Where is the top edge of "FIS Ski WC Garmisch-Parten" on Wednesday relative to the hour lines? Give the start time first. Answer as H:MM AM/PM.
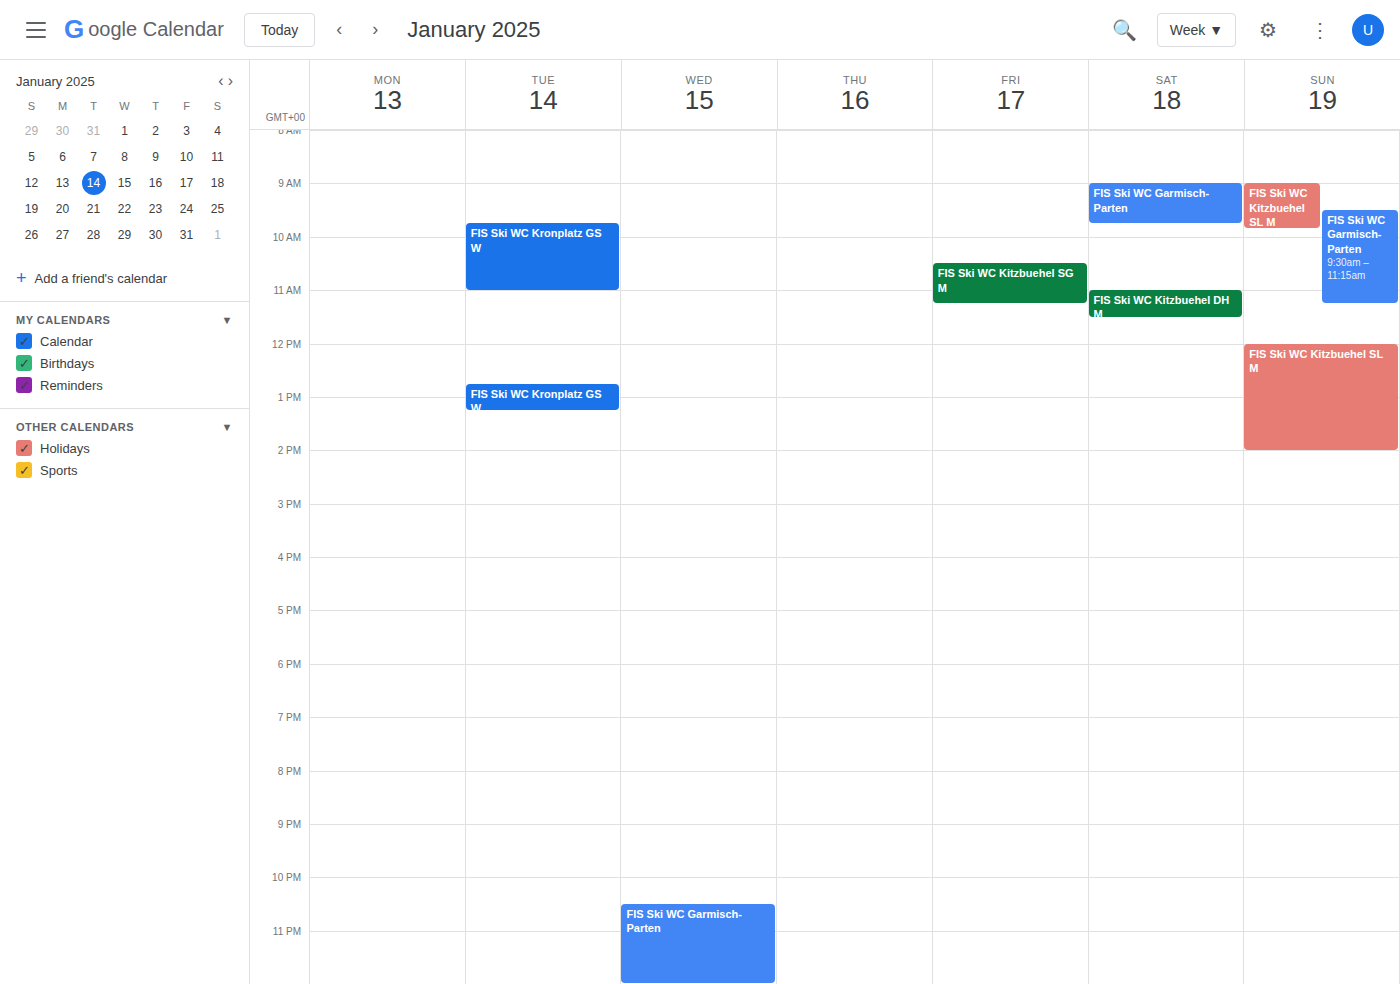
10:30 PM -- halfway between the 10 PM and 11 PM lines.